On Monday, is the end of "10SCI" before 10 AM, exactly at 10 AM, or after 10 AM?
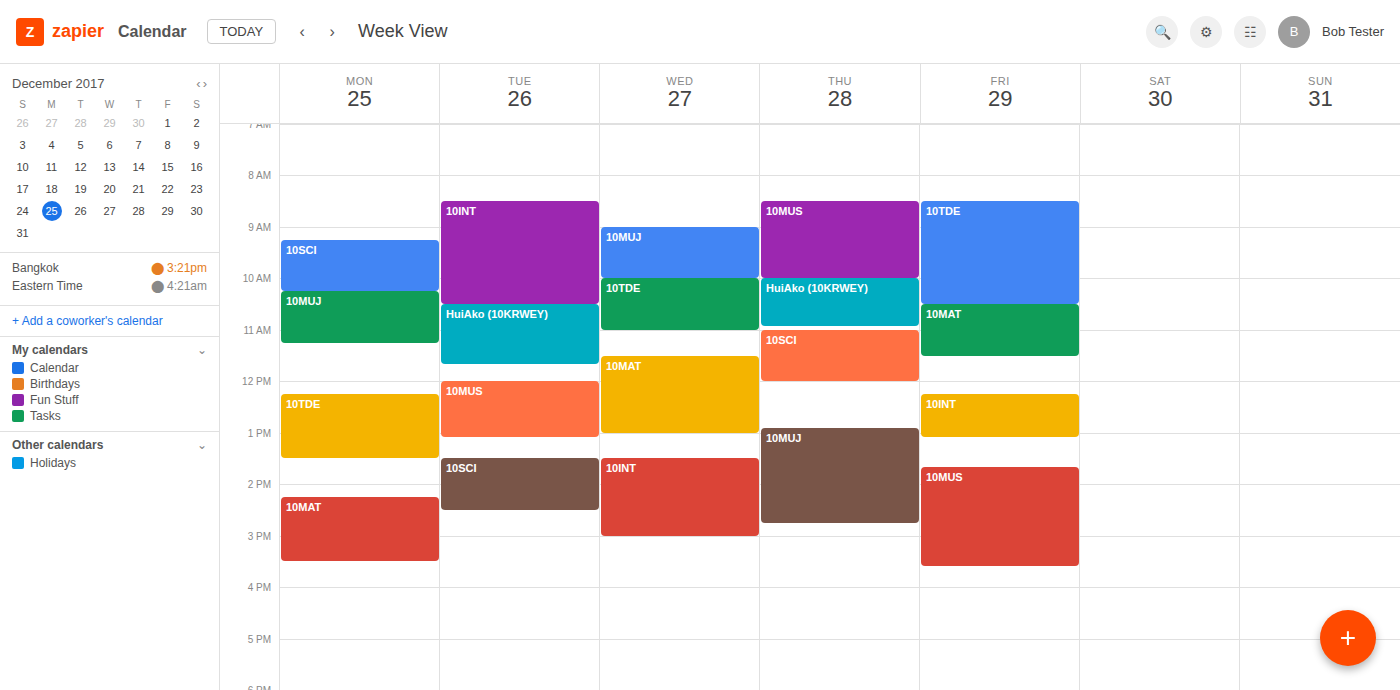
10:15 AM -- after 10 AM, 15 minutes below the 10 AM line.